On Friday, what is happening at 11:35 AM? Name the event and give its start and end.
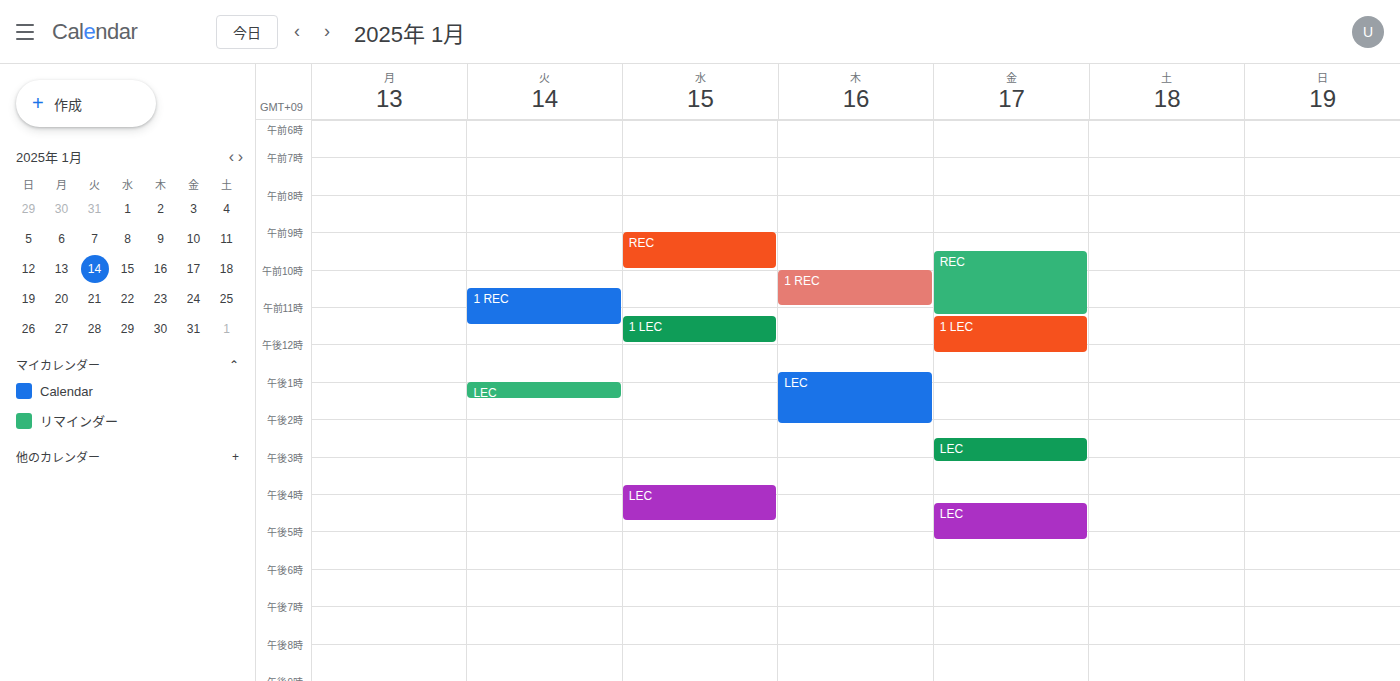
"1 LEC", 11:15 AM to 12:15 PM